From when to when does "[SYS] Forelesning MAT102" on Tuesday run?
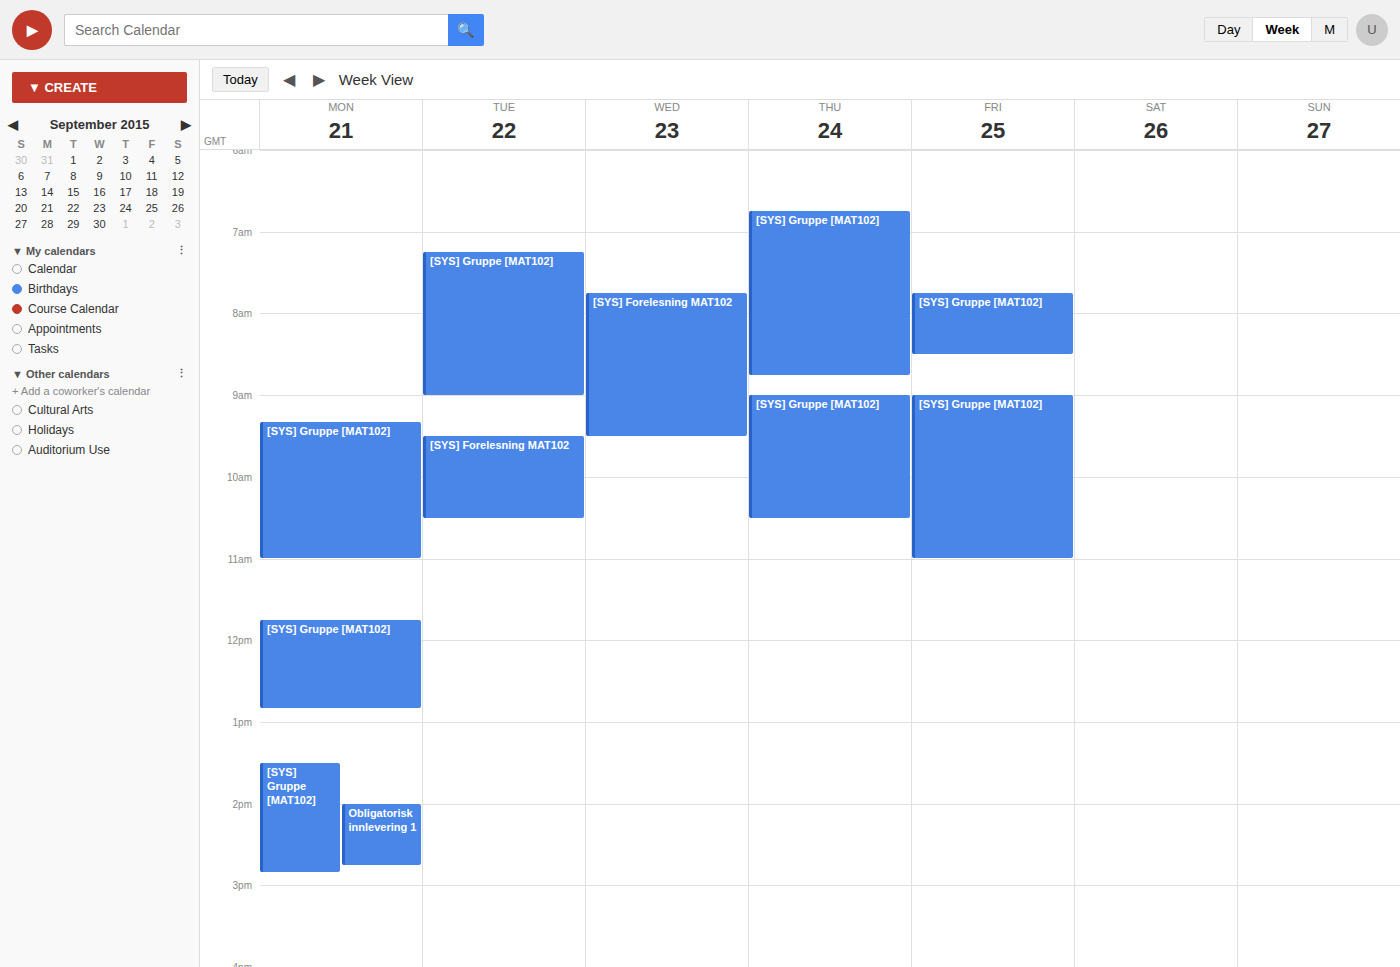
9:30 AM to 10:30 AM